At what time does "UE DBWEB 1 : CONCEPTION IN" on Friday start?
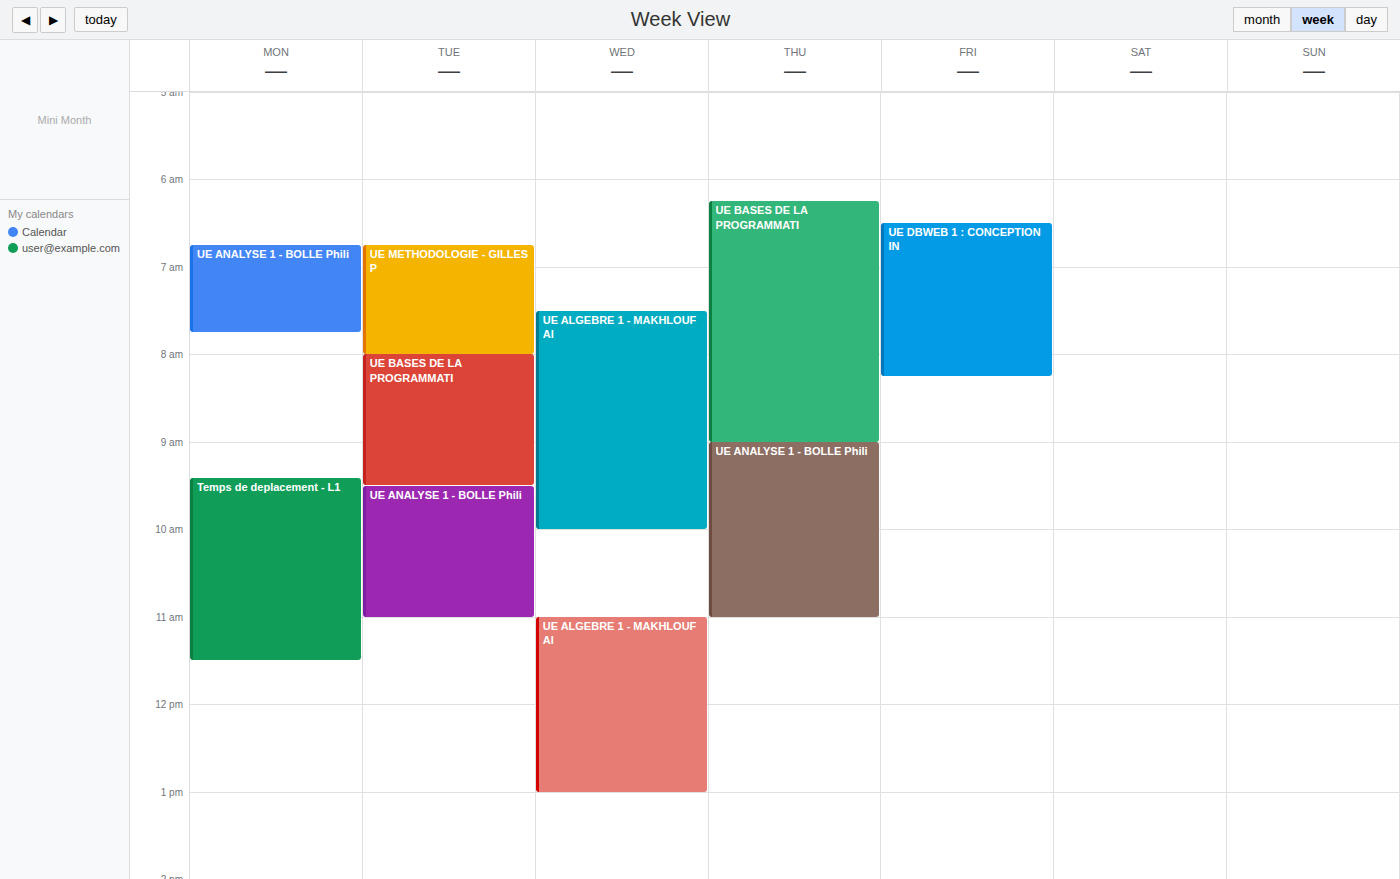
6:30 AM